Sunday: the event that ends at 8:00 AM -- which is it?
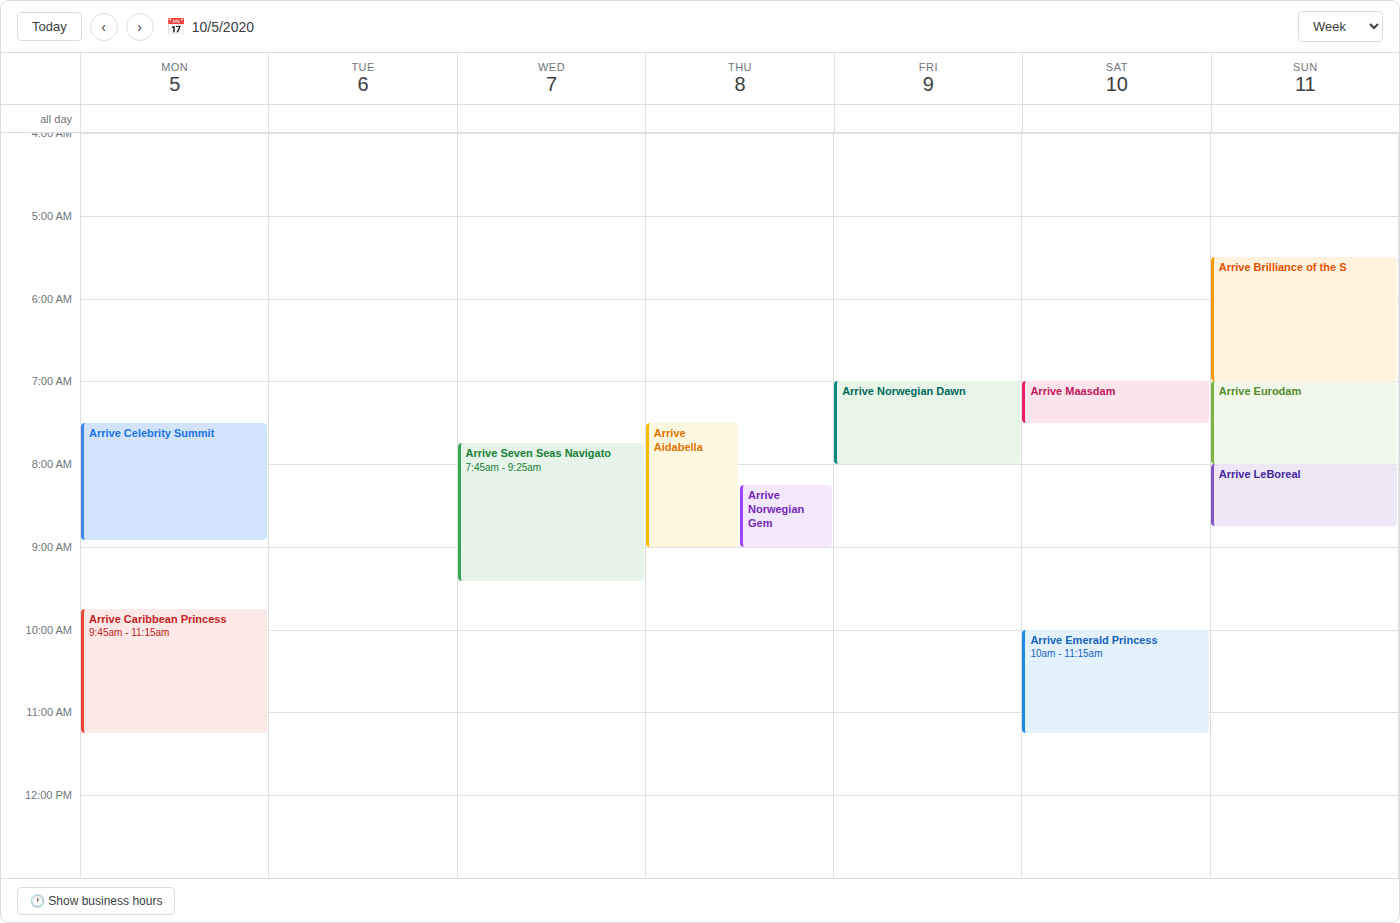
"Arrive Eurodam"